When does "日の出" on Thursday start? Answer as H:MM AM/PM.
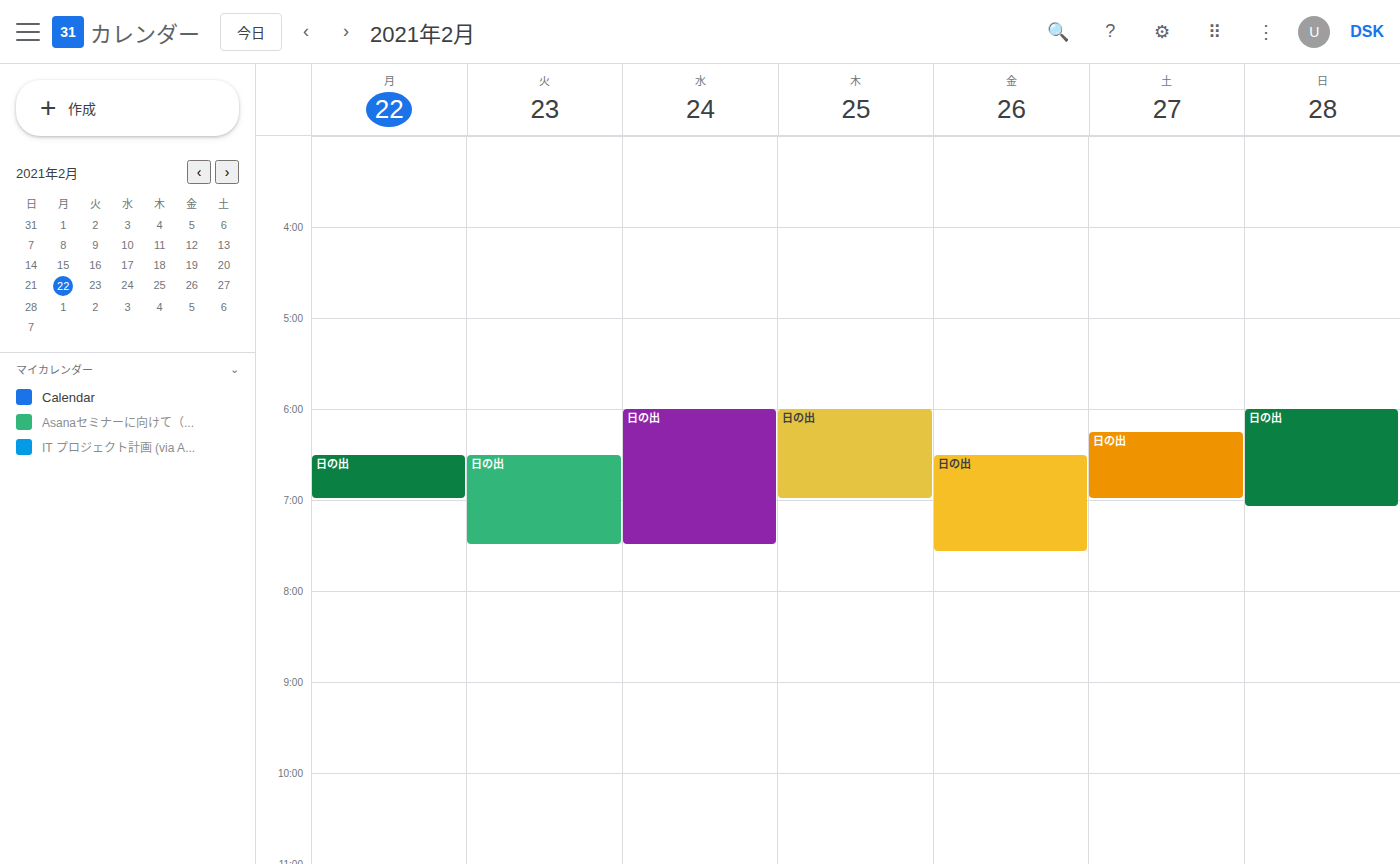
6:00 AM